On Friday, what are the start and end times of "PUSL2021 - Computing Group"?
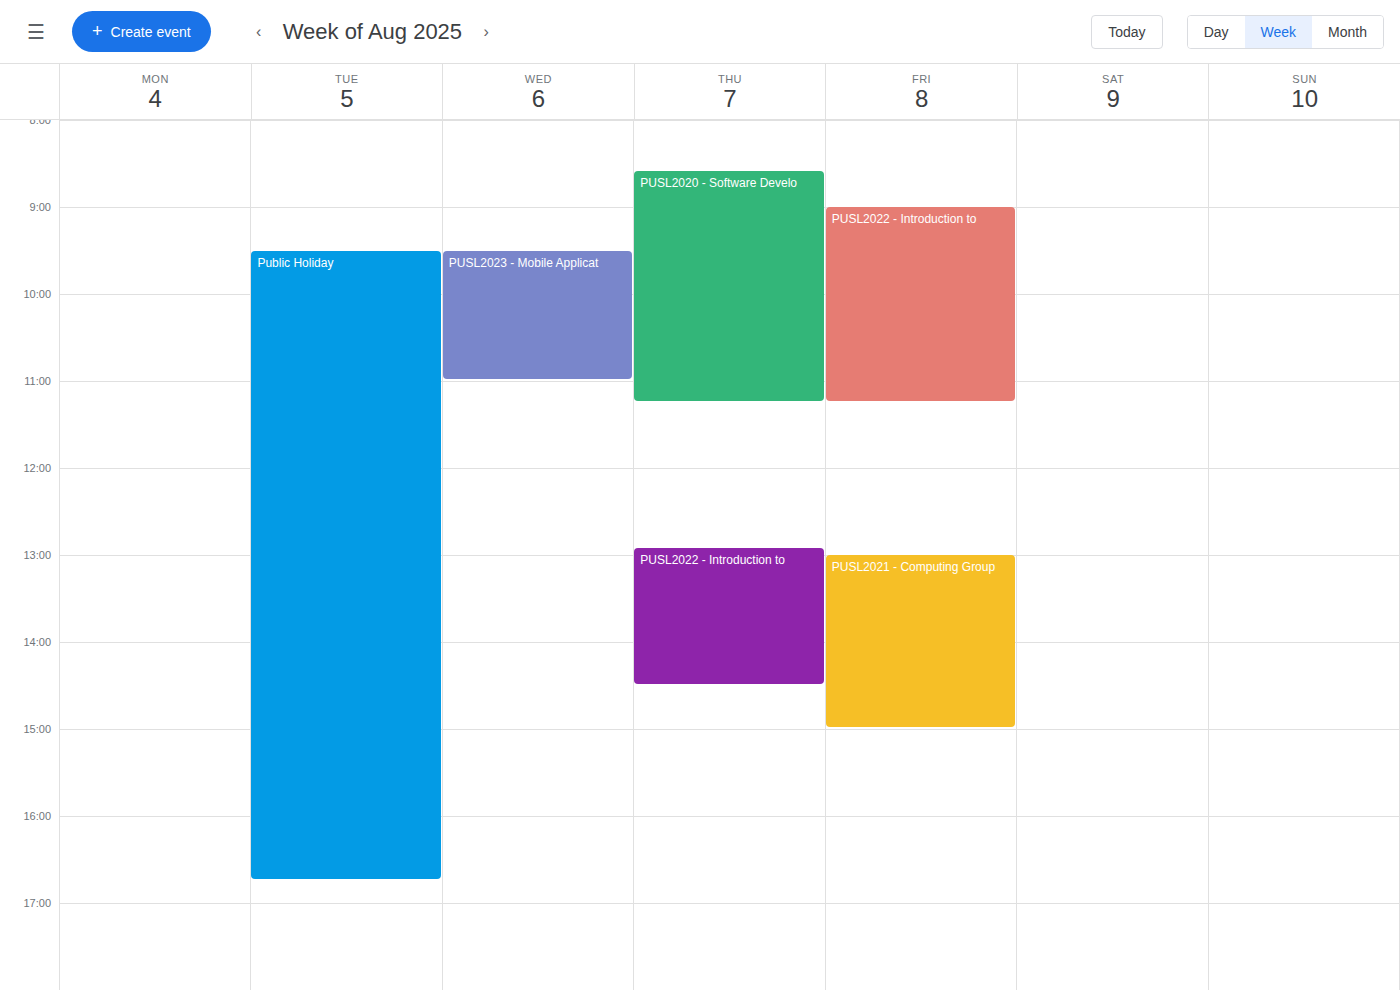
1:00 PM to 3:00 PM